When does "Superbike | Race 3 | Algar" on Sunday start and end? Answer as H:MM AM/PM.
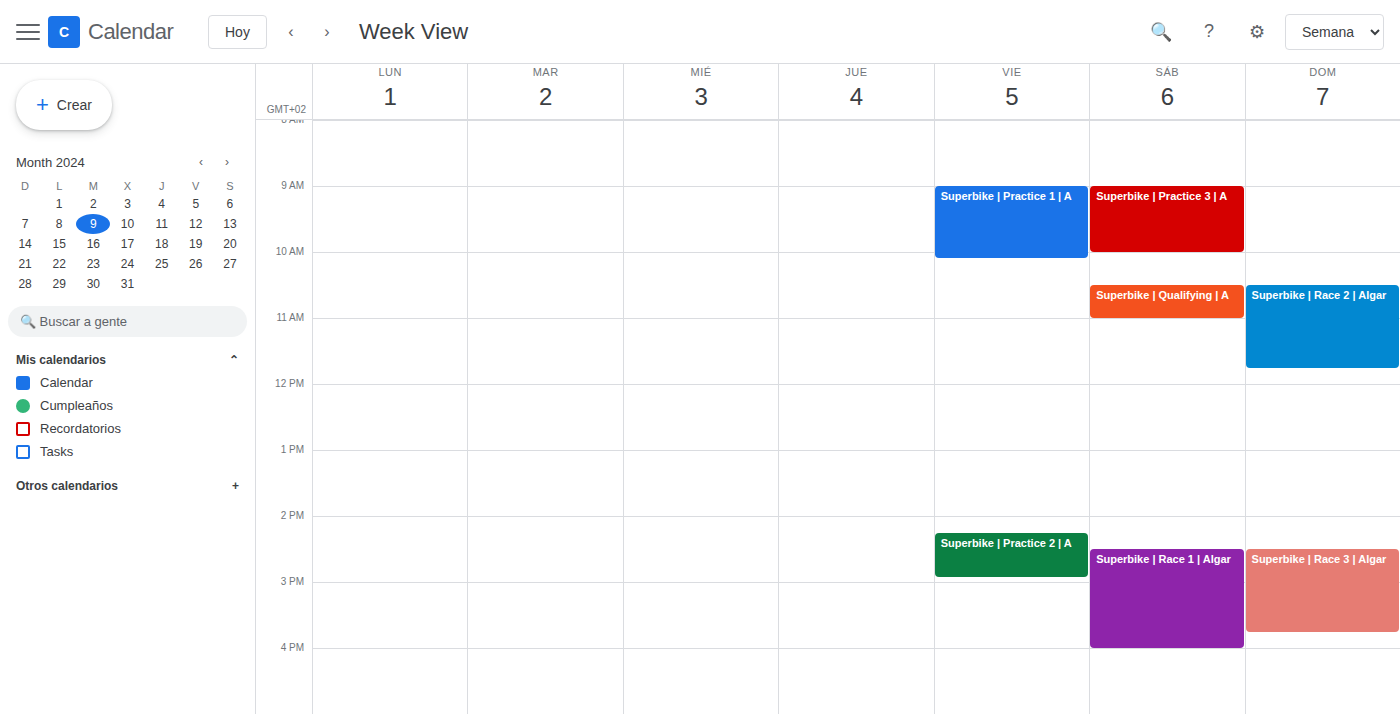
2:30 PM to 3:45 PM